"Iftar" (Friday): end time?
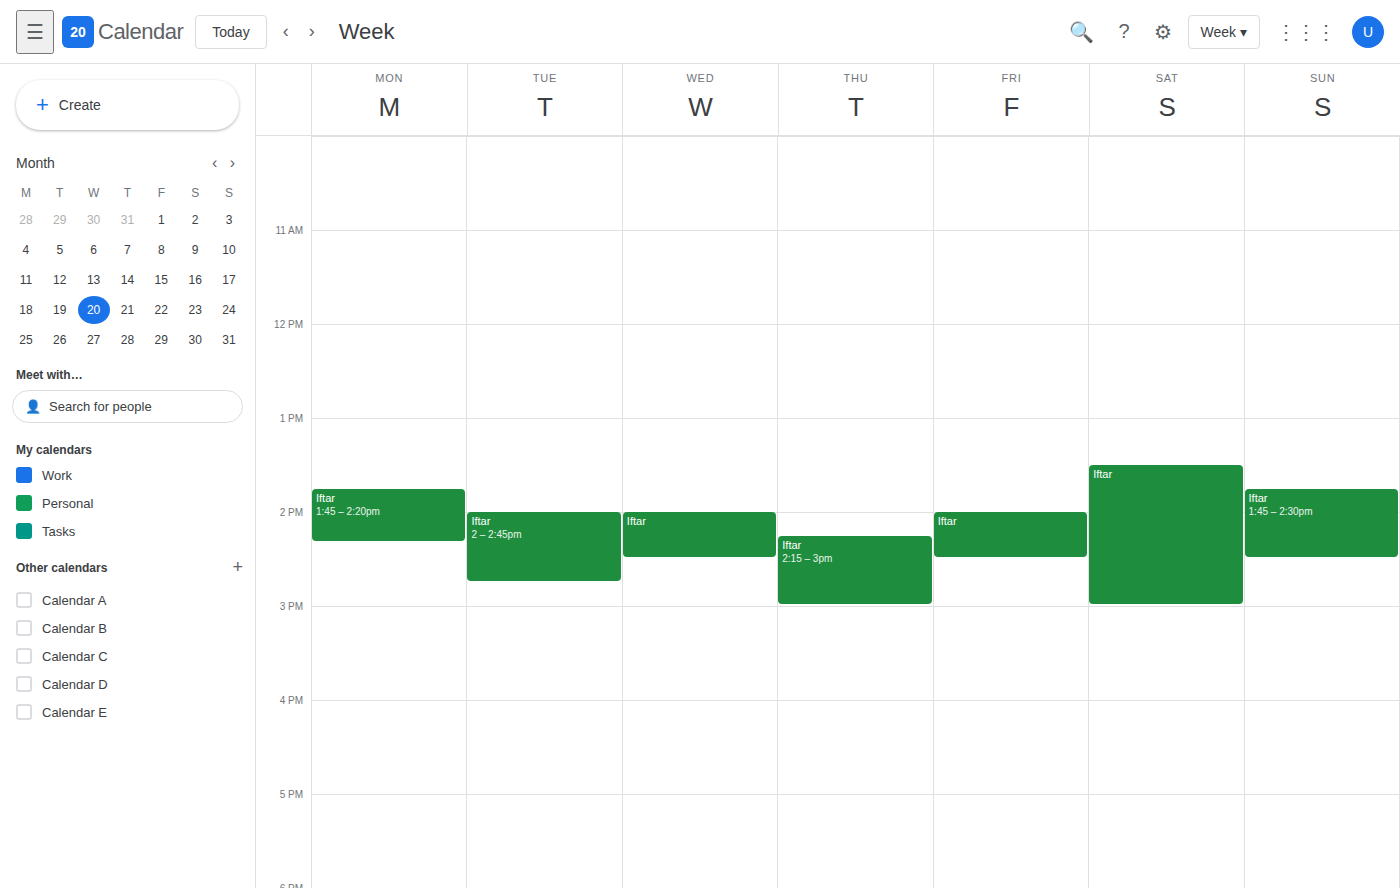
2:30 PM